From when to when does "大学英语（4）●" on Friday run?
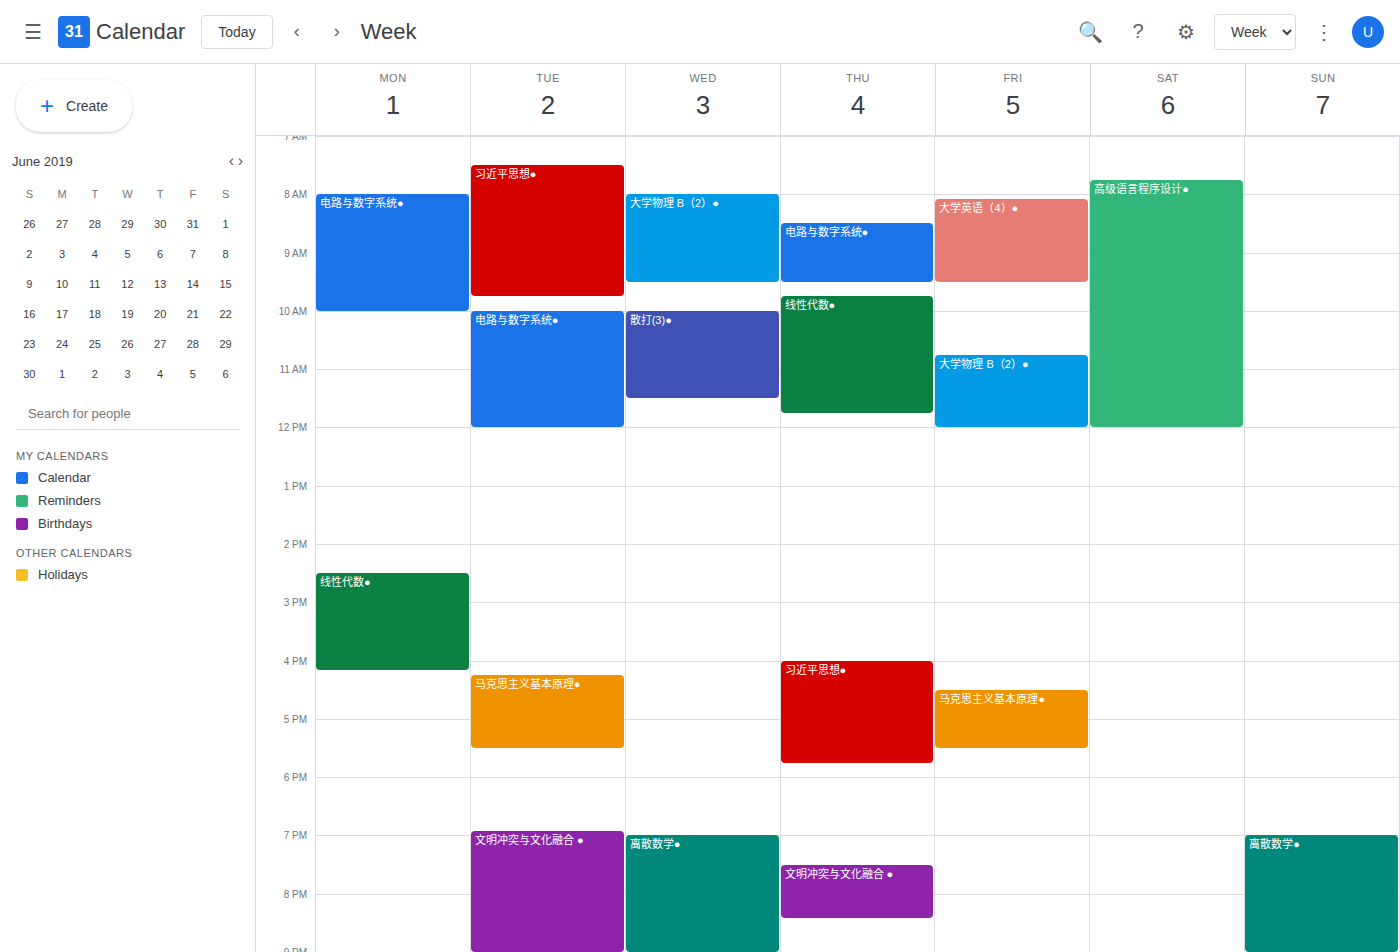
8:05 AM to 9:30 AM